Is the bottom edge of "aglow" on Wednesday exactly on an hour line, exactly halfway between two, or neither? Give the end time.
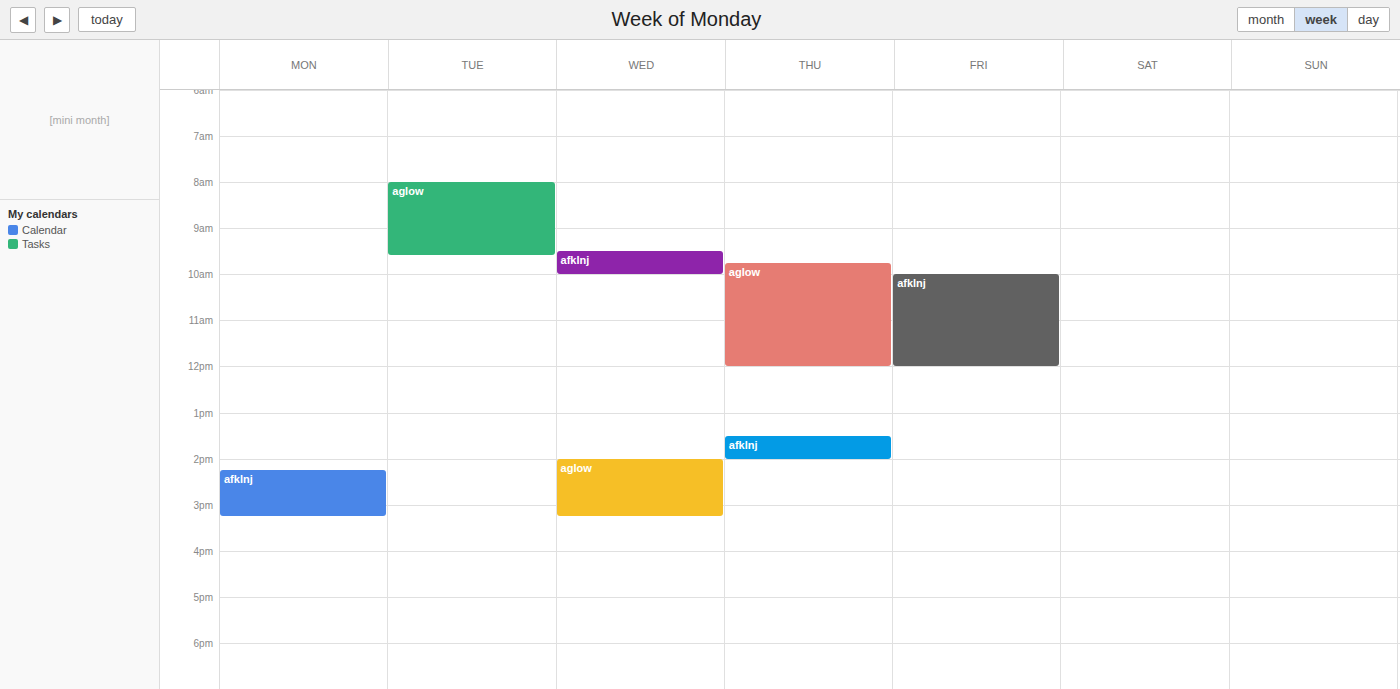
3:15 PM -- neither: a quarter of the way from the 3 PM line to the 4 PM line.